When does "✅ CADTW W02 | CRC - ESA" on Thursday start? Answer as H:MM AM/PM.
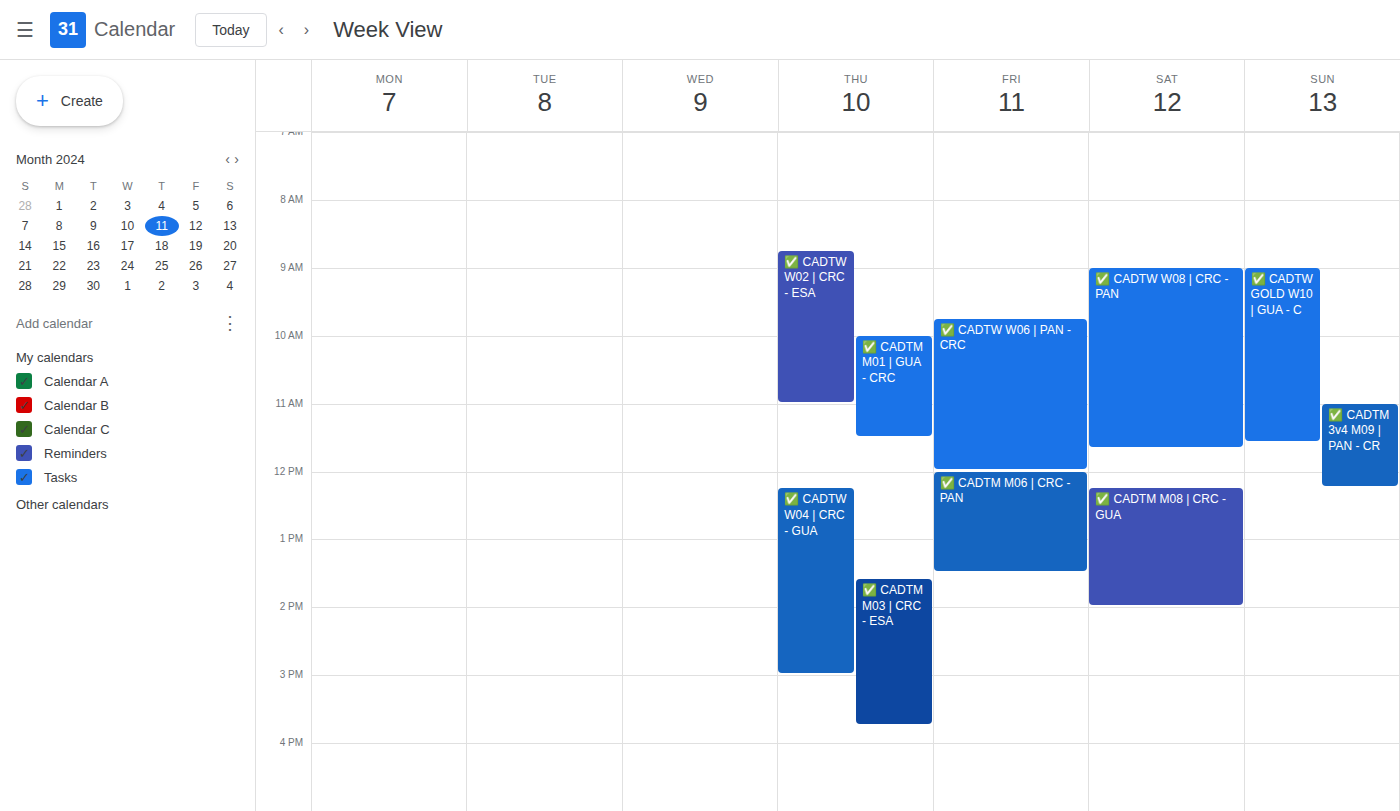
8:45 AM